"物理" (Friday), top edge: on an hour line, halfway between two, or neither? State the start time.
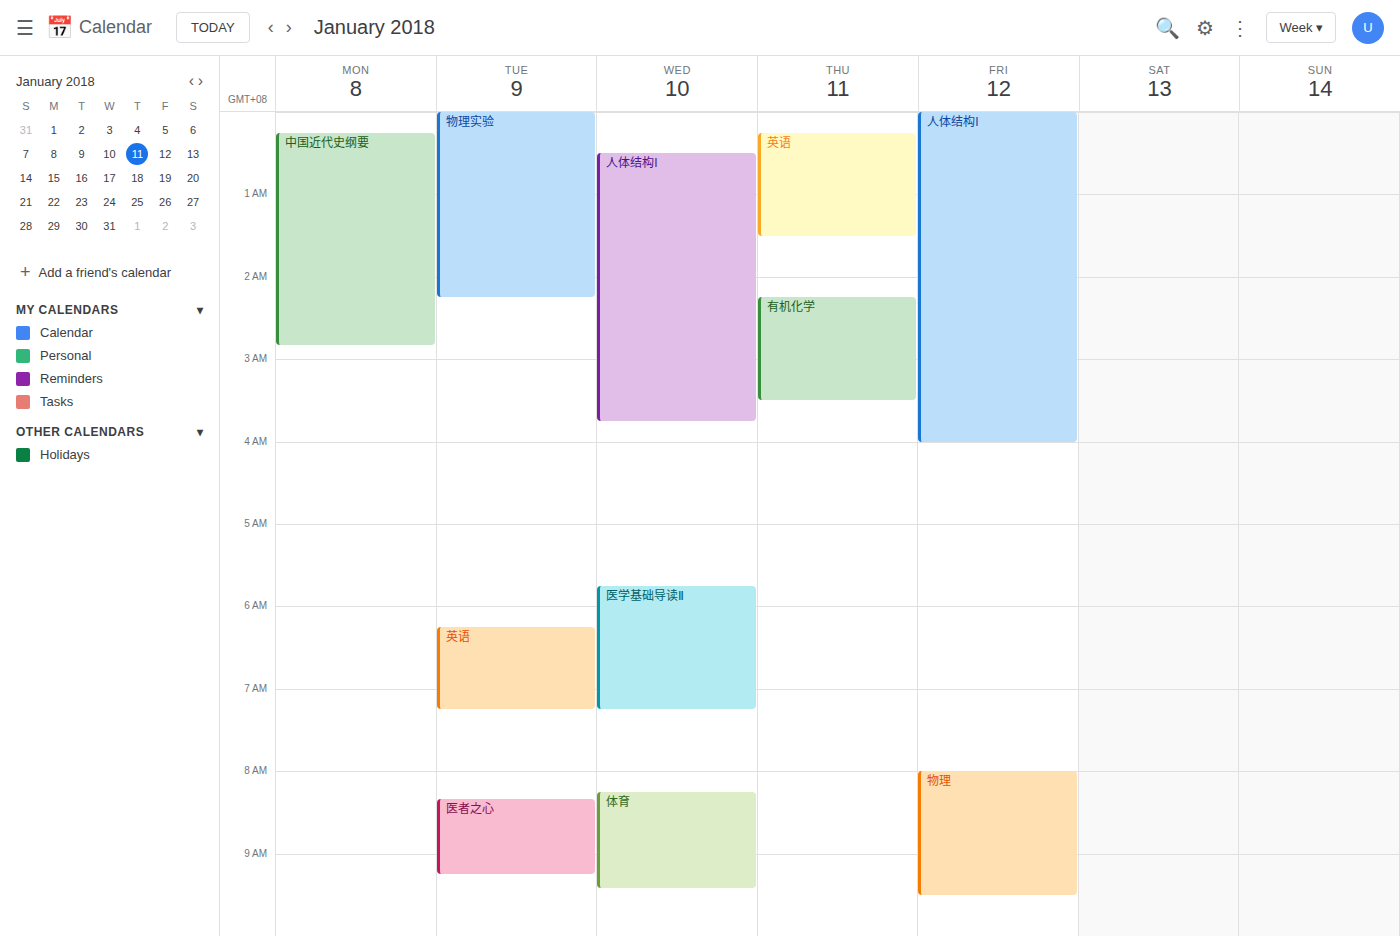
8:00 AM -- exactly on the 8 AM line.